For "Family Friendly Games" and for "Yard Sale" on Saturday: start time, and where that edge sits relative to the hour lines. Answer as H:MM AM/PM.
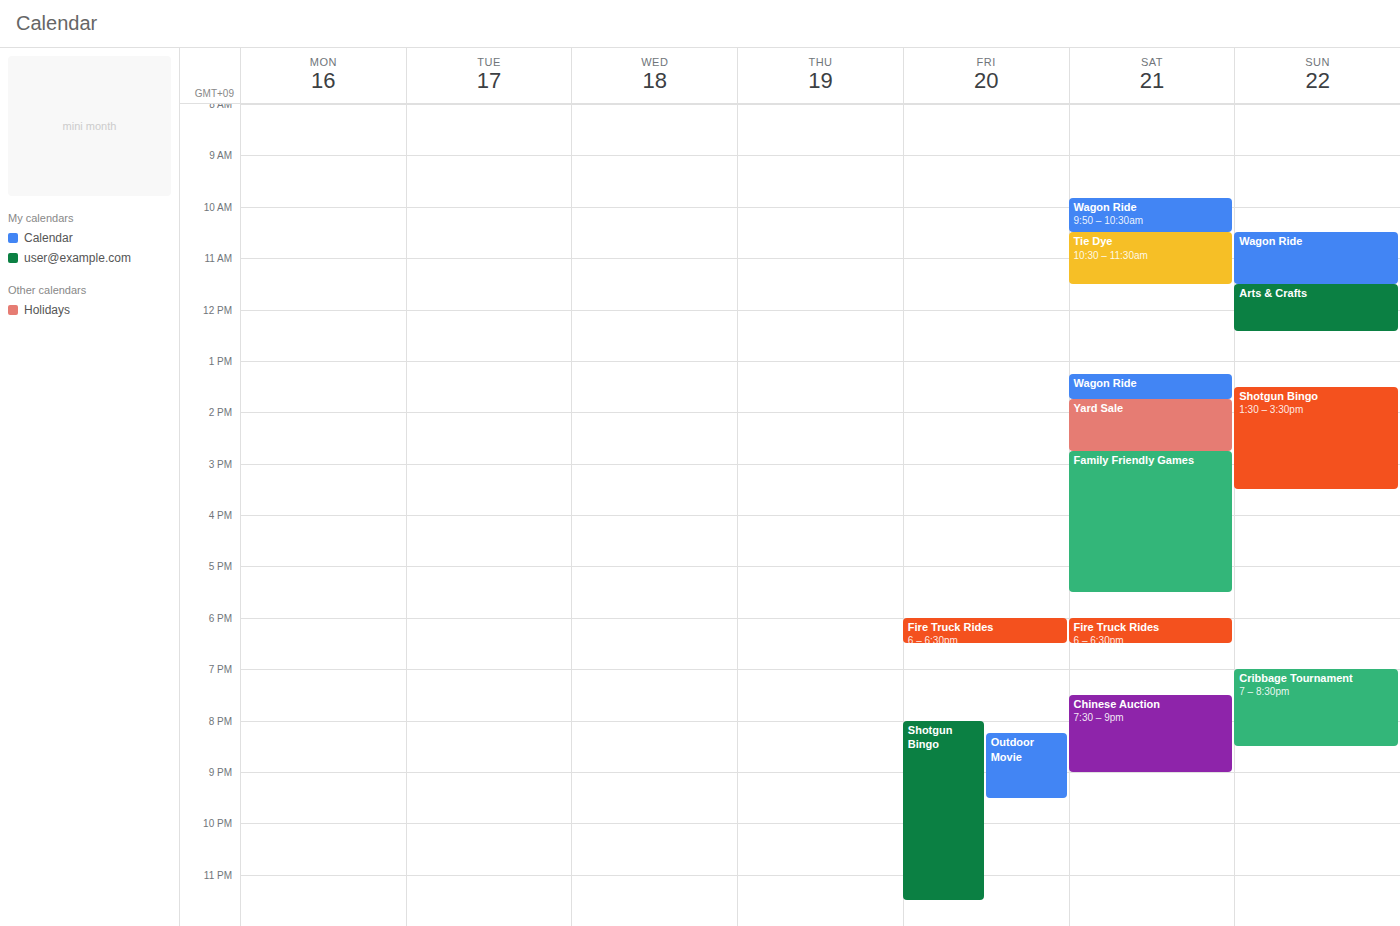
"Family Friendly Games": 2:45 PM, neither: three quarters of the way from the 2 PM line to the 3 PM line. "Yard Sale": 1:45 PM, neither: three quarters of the way from the 1 PM line to the 2 PM line.